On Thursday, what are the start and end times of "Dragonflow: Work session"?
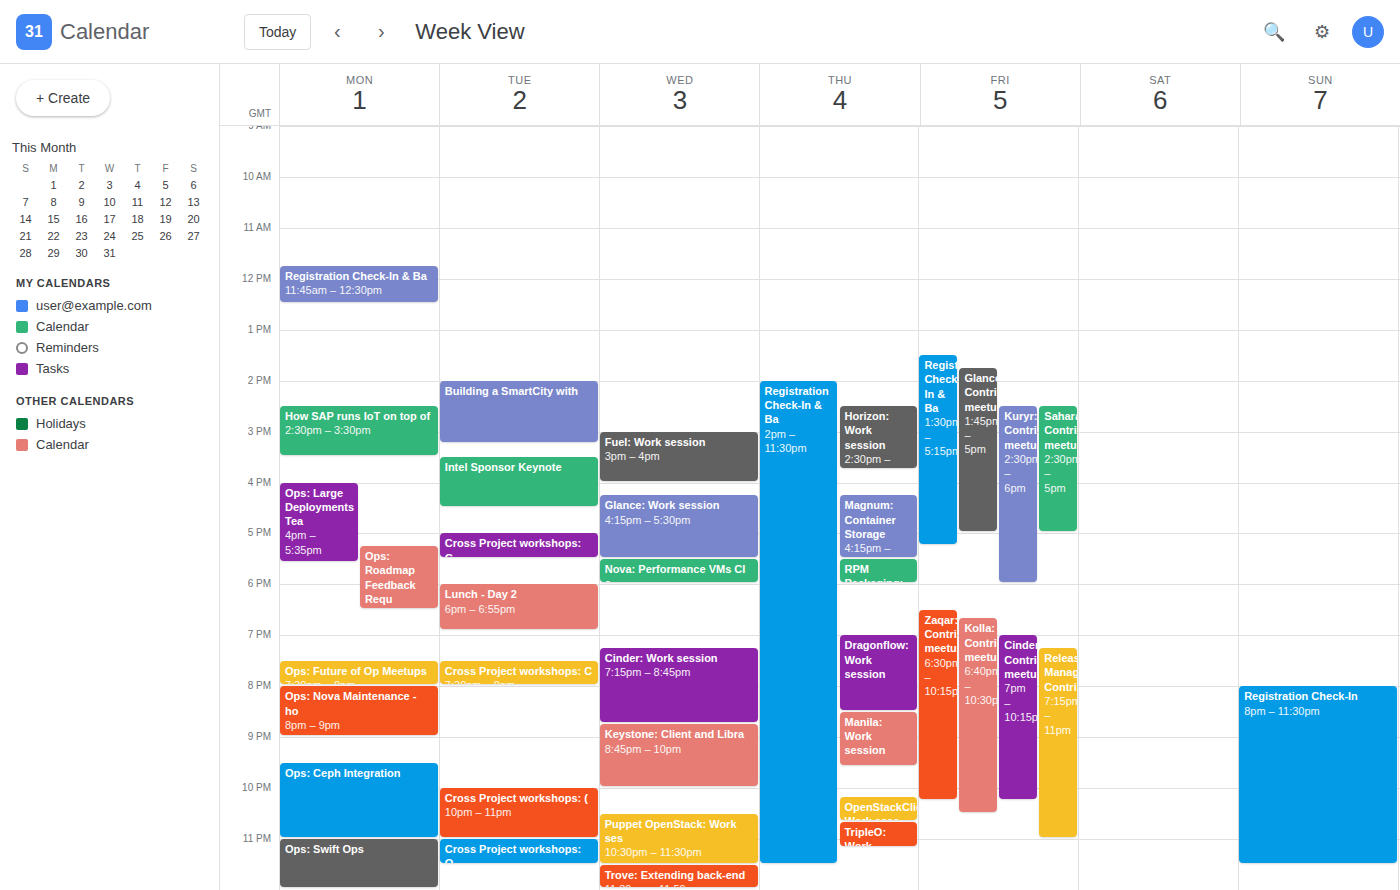
7:00 PM to 8:30 PM